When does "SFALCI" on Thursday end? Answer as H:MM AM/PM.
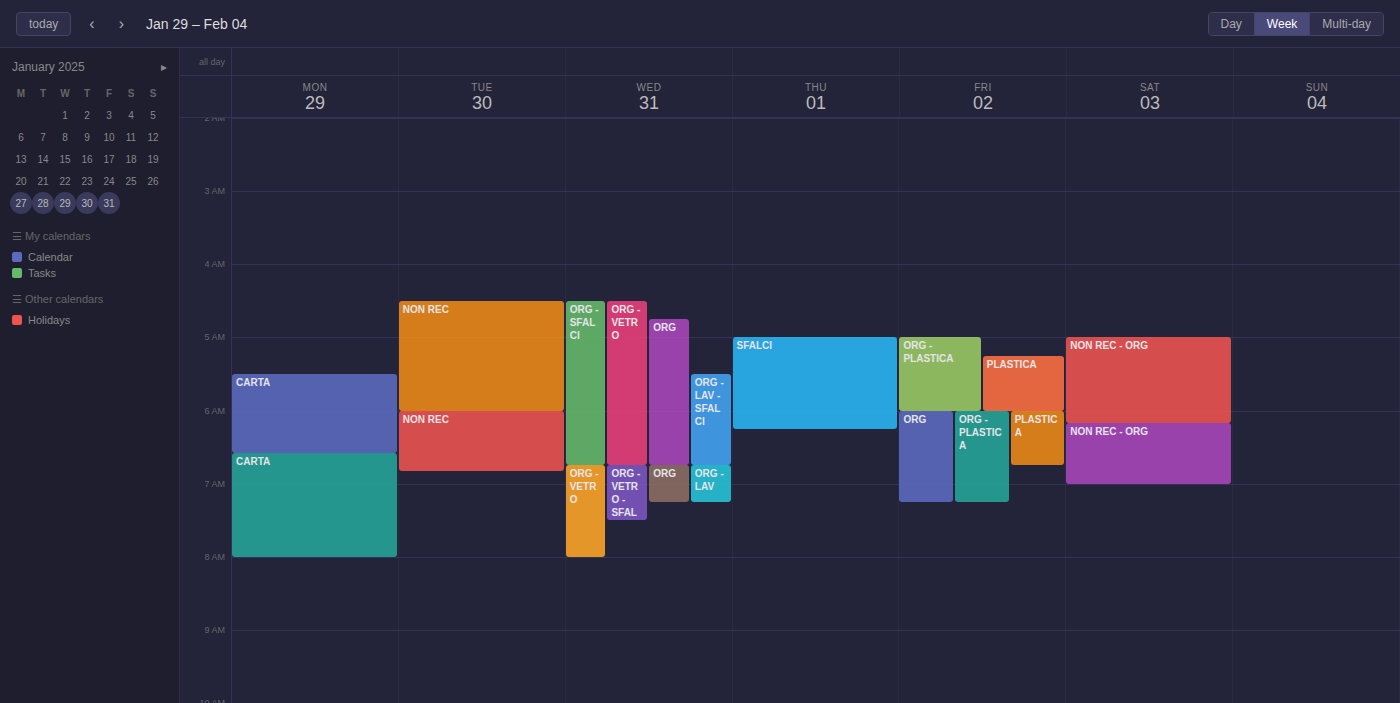
6:15 AM